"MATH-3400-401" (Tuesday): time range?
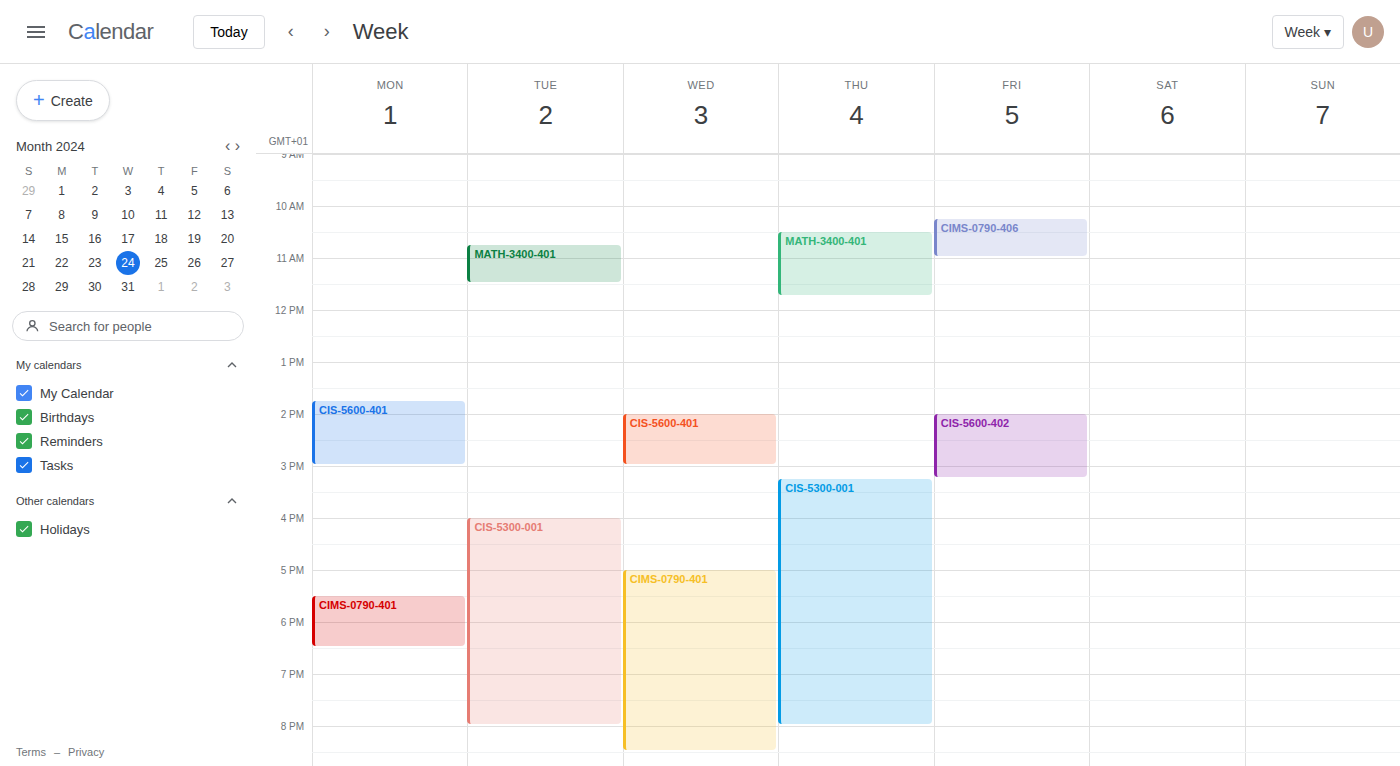
10:45 to 11:30